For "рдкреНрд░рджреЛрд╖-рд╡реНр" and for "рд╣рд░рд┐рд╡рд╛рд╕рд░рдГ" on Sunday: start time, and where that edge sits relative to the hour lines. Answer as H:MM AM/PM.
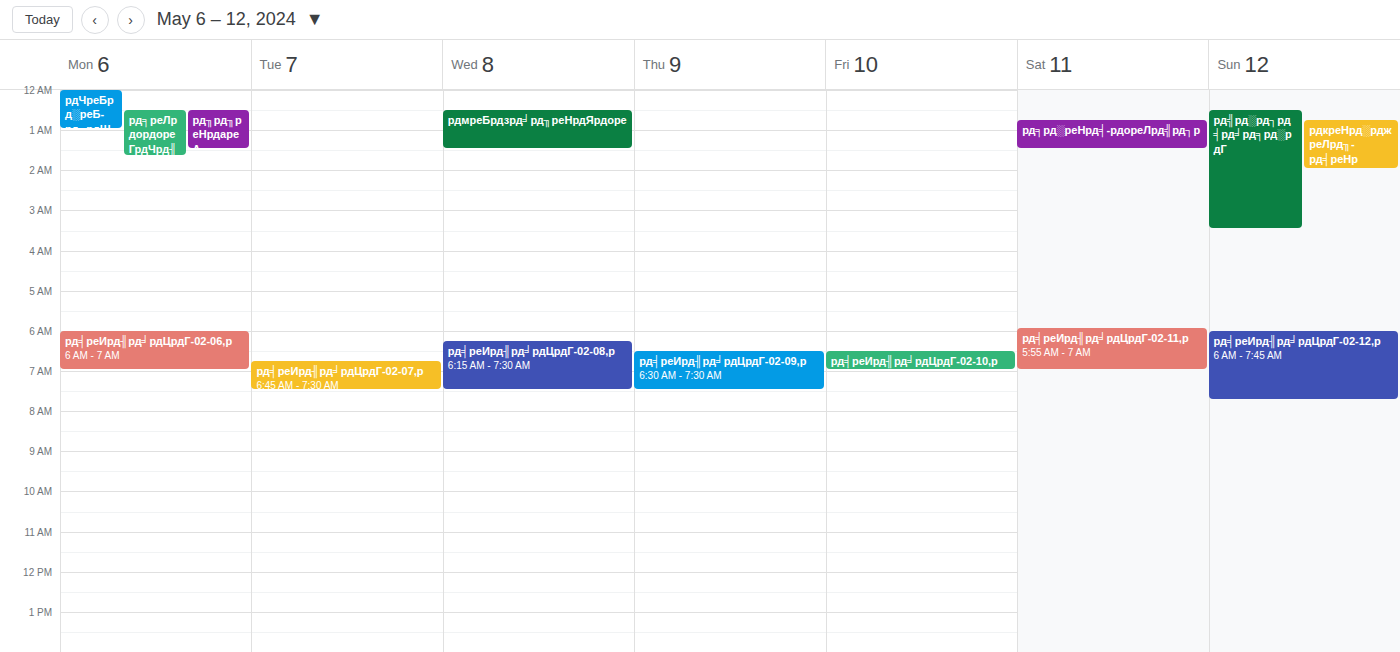
"рдкреНрд░рджреЛрд╖-рд╡реНр": 12:45 AM, neither: three quarters of the way from the 12 AM line to the 1 AM line. "рд╣рд░рд┐рд╡рд╛рд╕рд░рдГ": 12:30 AM, halfway between the 12 AM and 1 AM lines.